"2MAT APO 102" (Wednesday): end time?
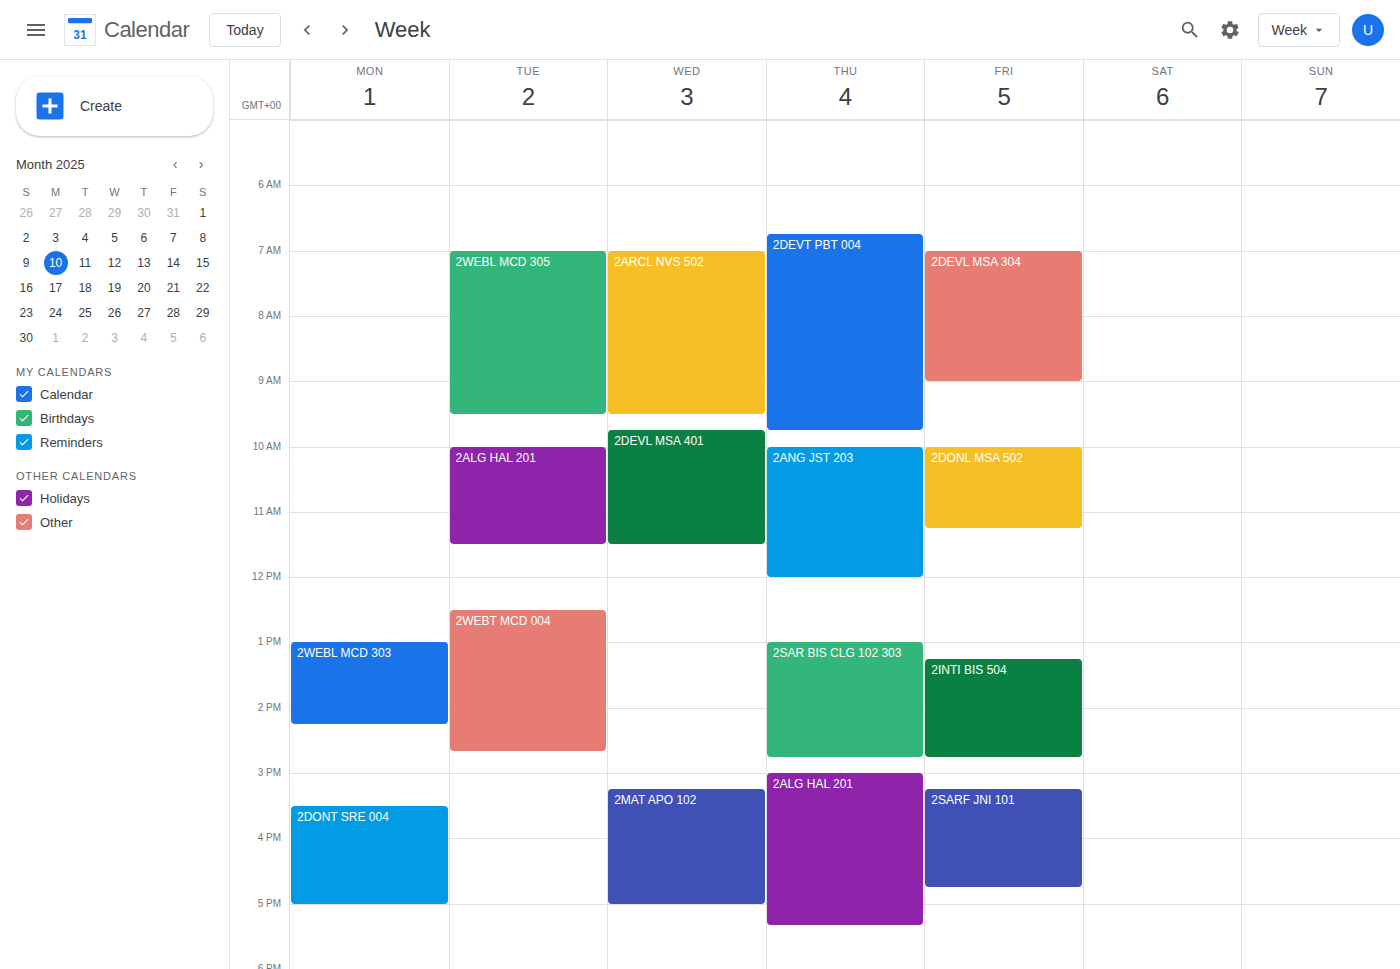
5:00 PM